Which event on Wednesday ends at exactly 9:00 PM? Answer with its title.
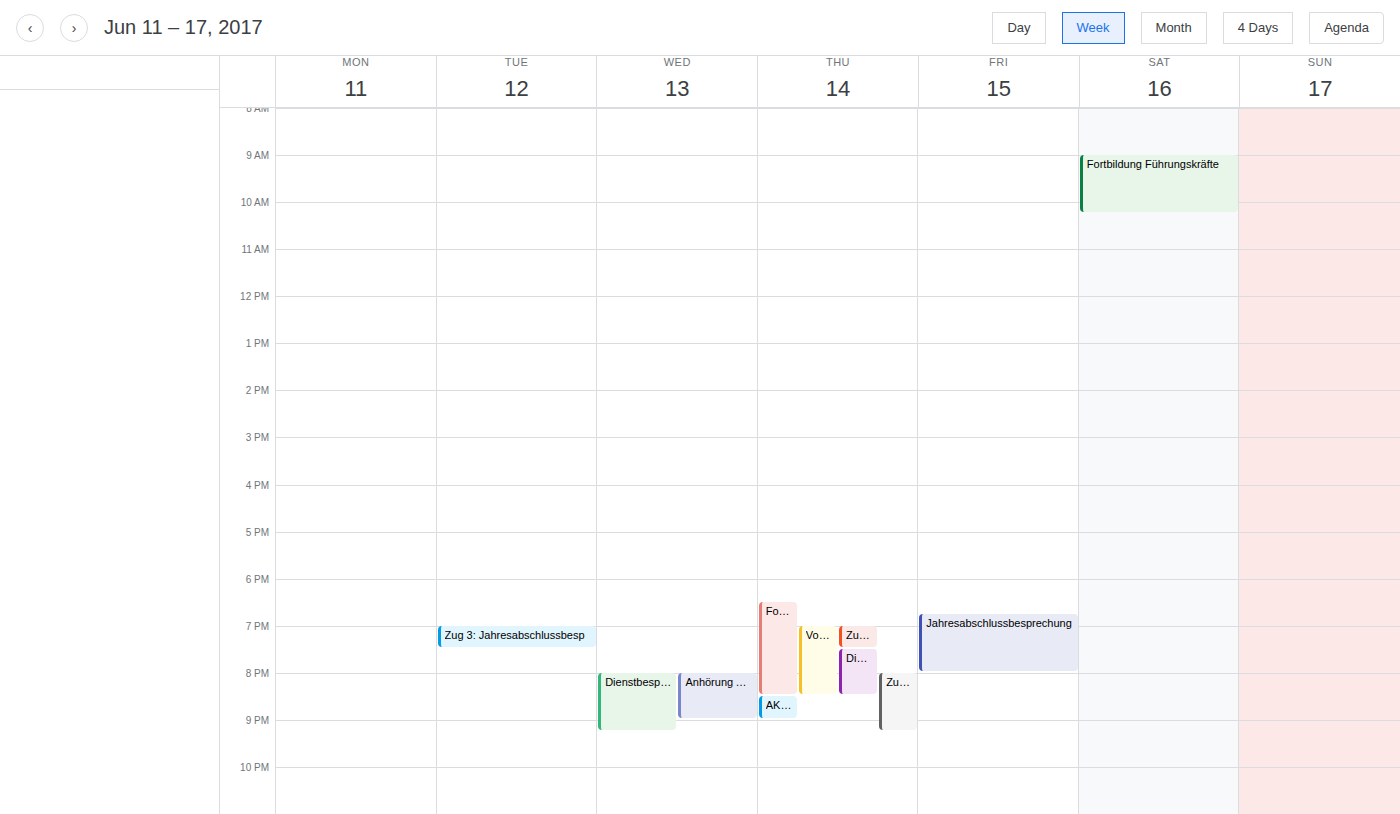
"Anhörung Aktive wegen stel"